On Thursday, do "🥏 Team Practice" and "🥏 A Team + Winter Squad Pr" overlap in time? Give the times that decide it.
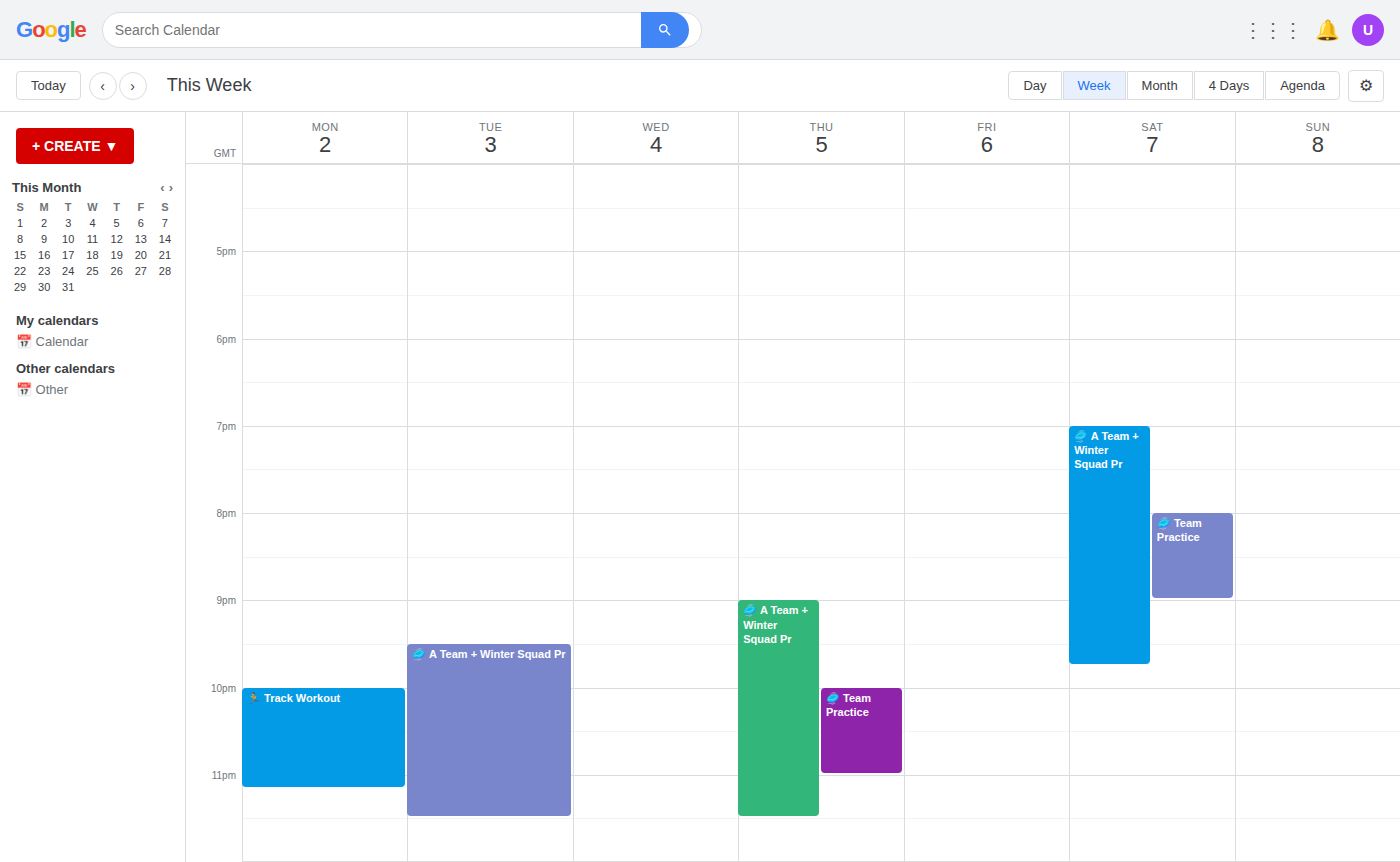
"🥏 Team Practice" runs 22:00 to 23:00, inside "🥏 A Team + Winter Squad Pr" -- they overlap.